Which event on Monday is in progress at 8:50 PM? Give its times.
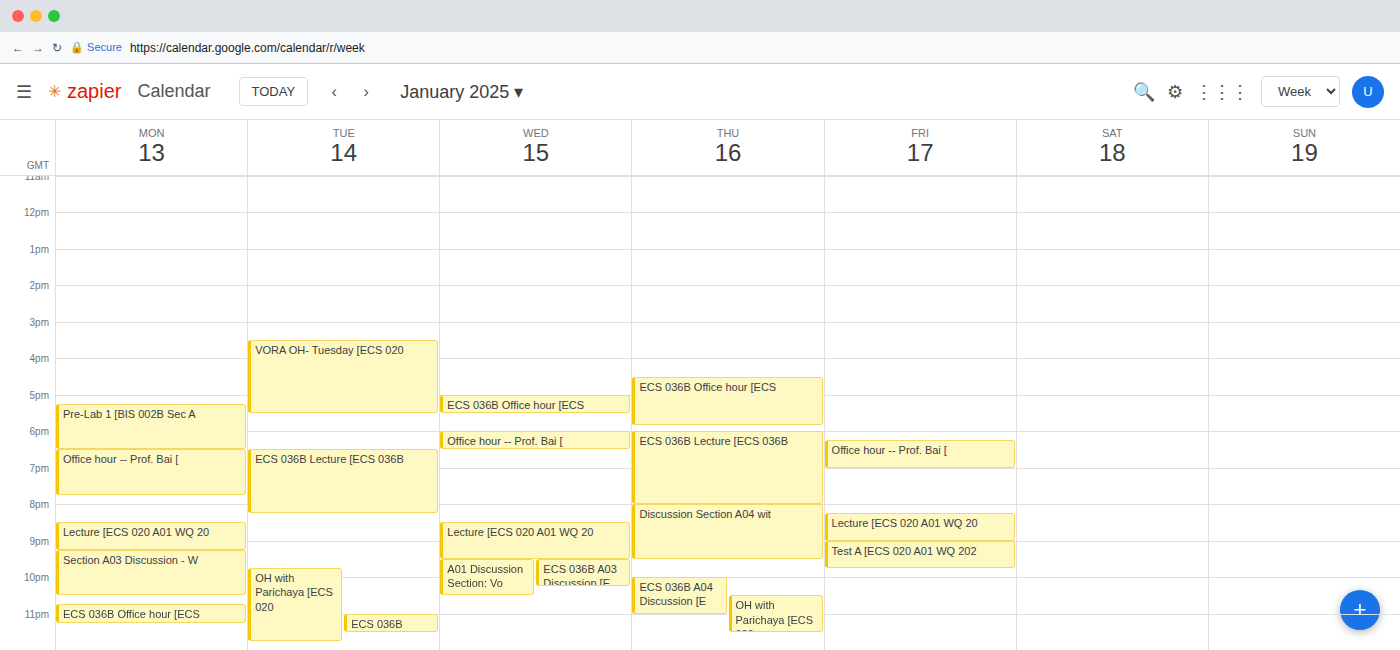
"Lecture [ECS 020 A01 WQ 20", 8:30 PM to 9:15 PM